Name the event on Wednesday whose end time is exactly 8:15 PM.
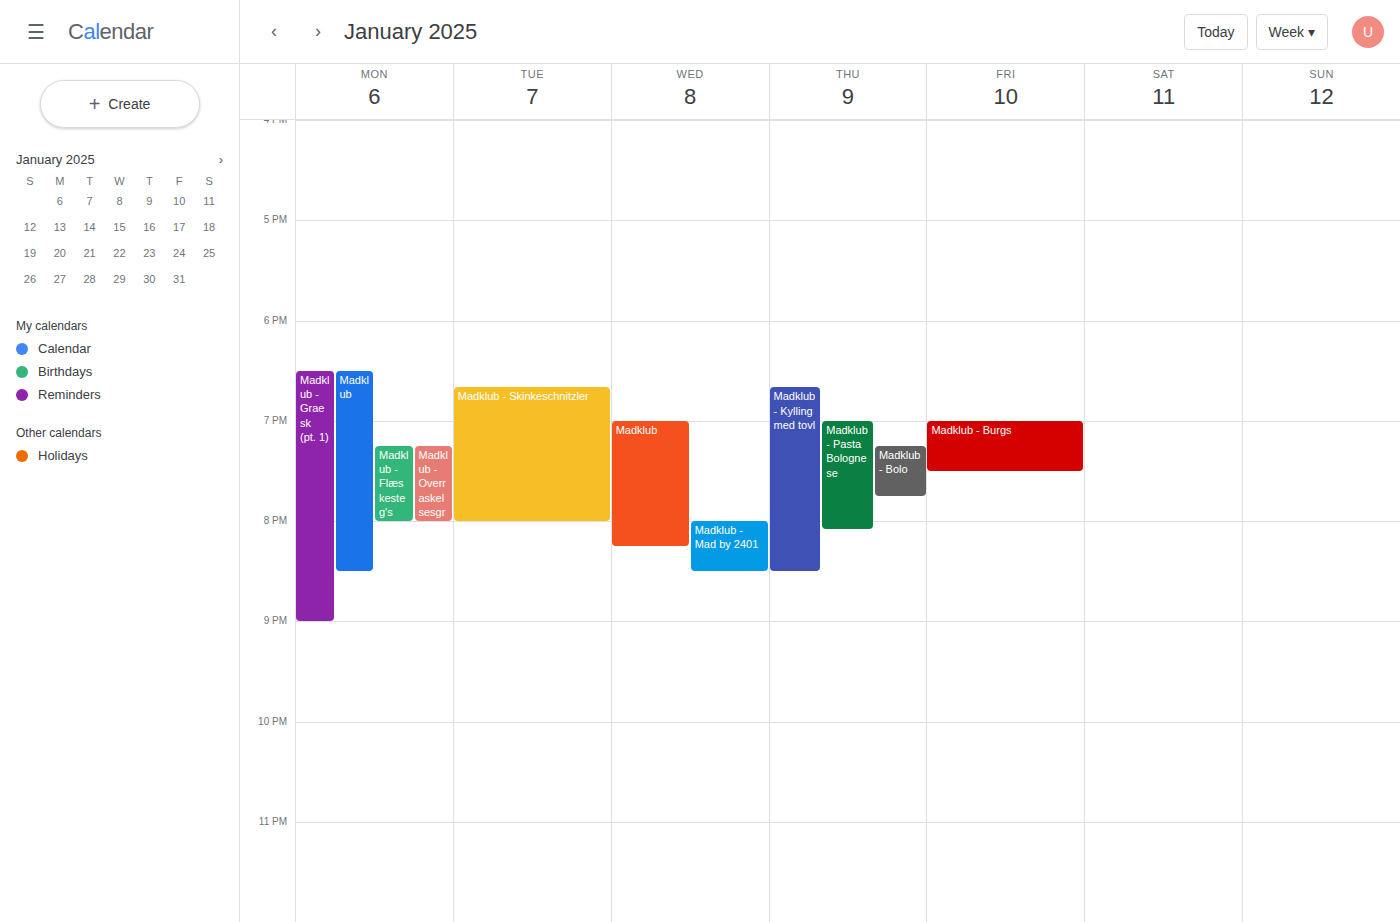
"Madklub"